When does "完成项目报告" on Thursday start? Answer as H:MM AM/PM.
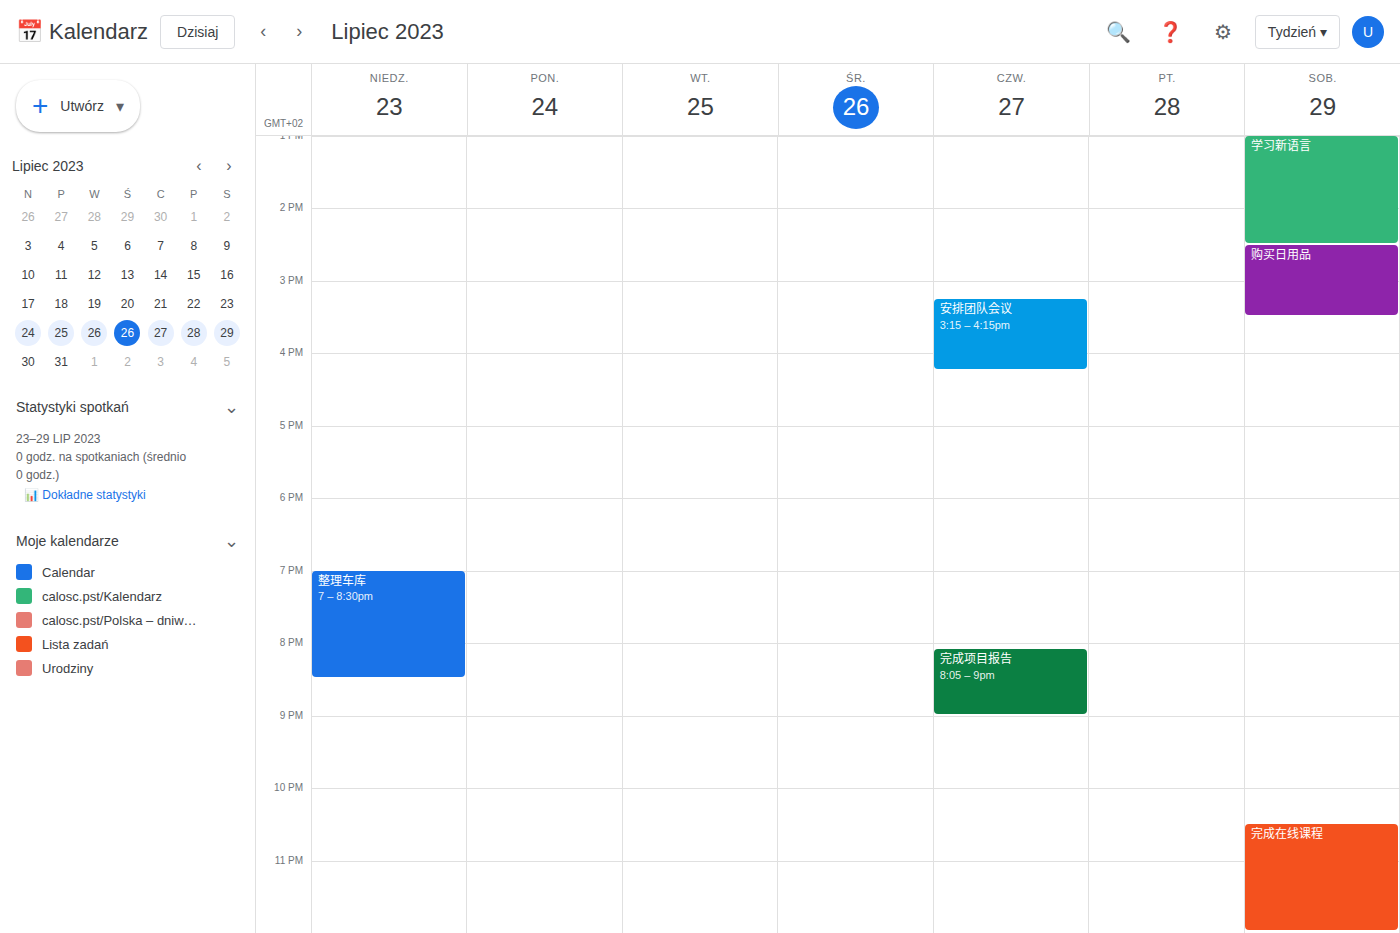
8:05 PM